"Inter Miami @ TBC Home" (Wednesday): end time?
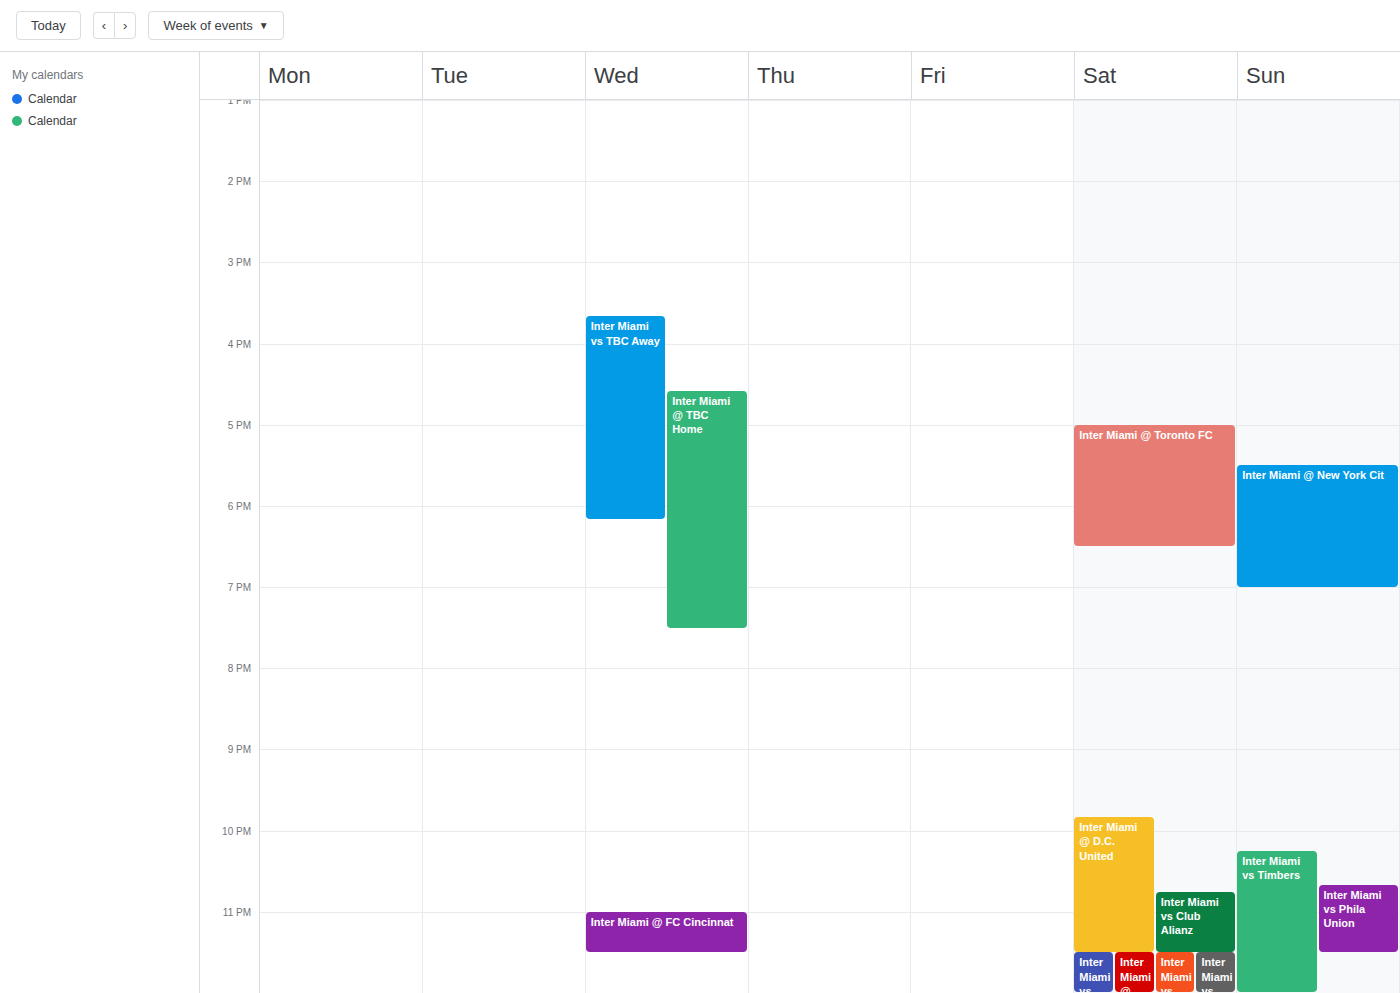
7:30 PM